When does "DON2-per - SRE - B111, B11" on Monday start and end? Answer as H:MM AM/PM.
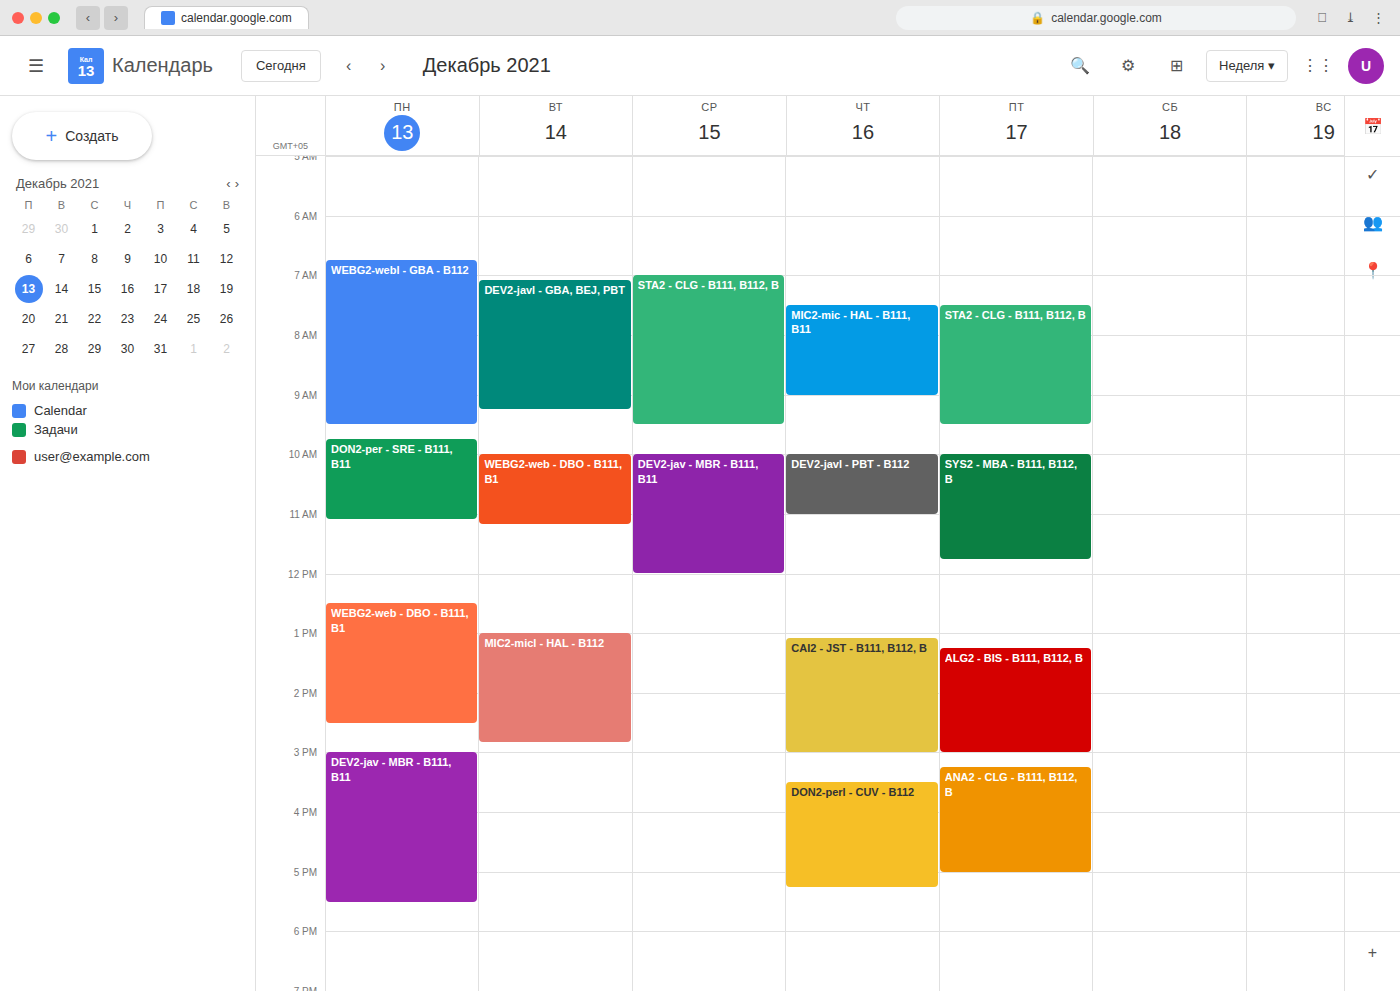
9:45 AM to 11:05 AM